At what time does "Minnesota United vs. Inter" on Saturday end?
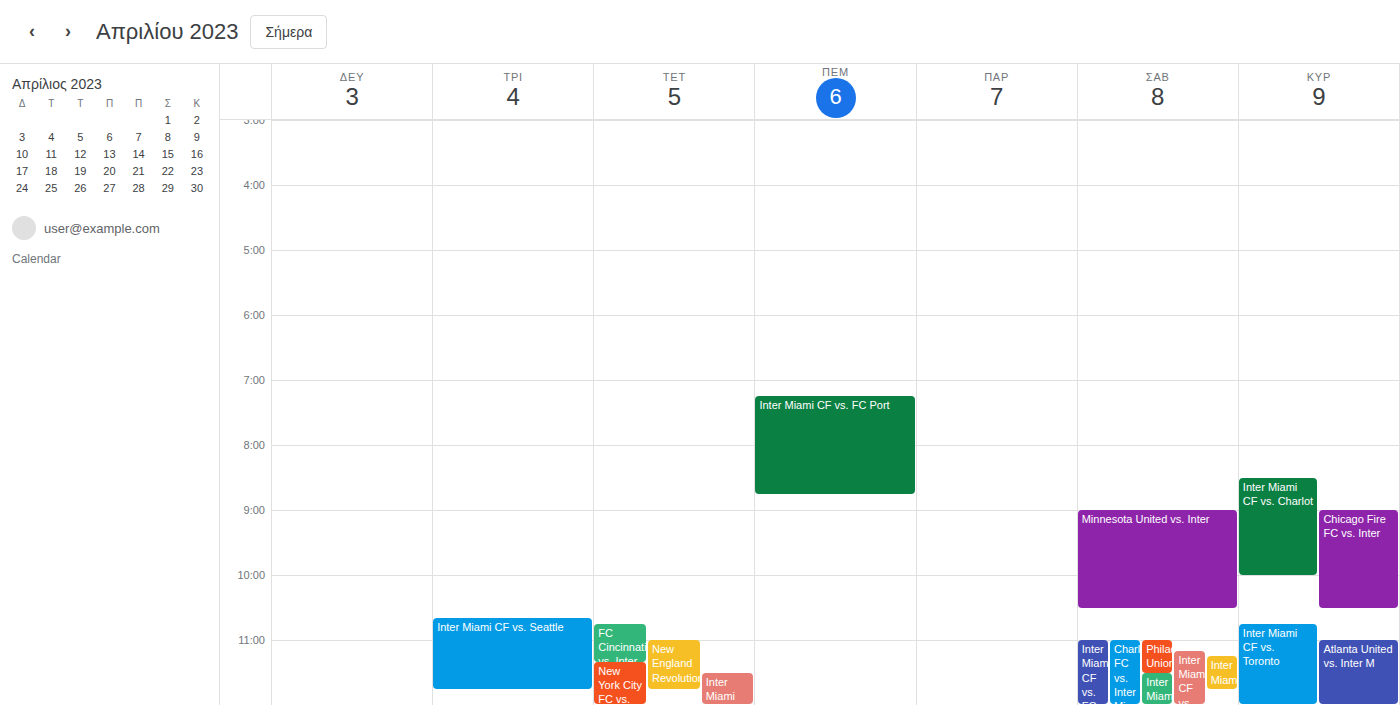
10:30 PM